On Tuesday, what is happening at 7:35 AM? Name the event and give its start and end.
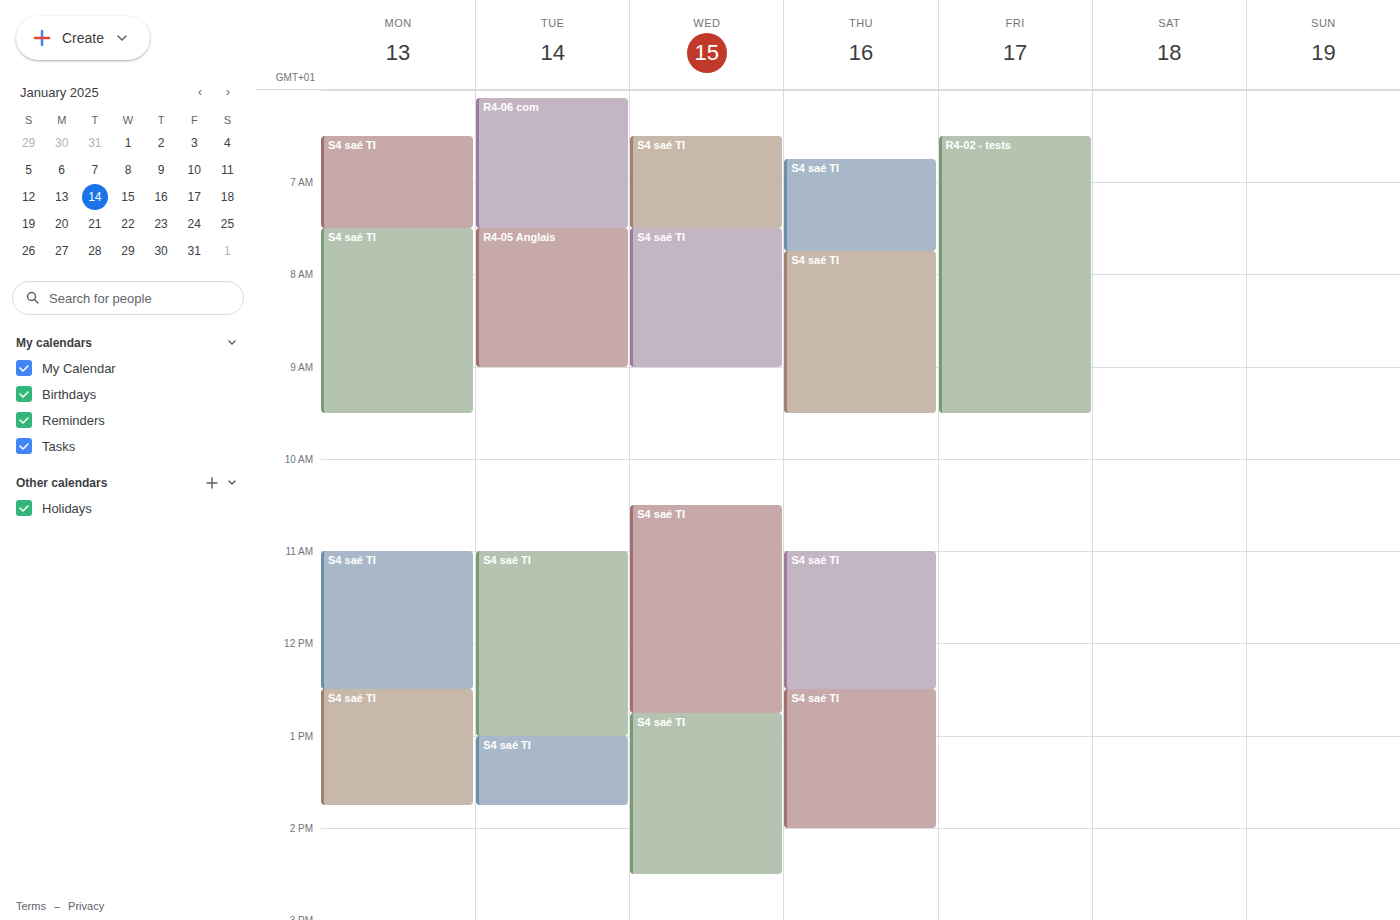
"R4-05 Anglais", 7:30 AM to 9:00 AM